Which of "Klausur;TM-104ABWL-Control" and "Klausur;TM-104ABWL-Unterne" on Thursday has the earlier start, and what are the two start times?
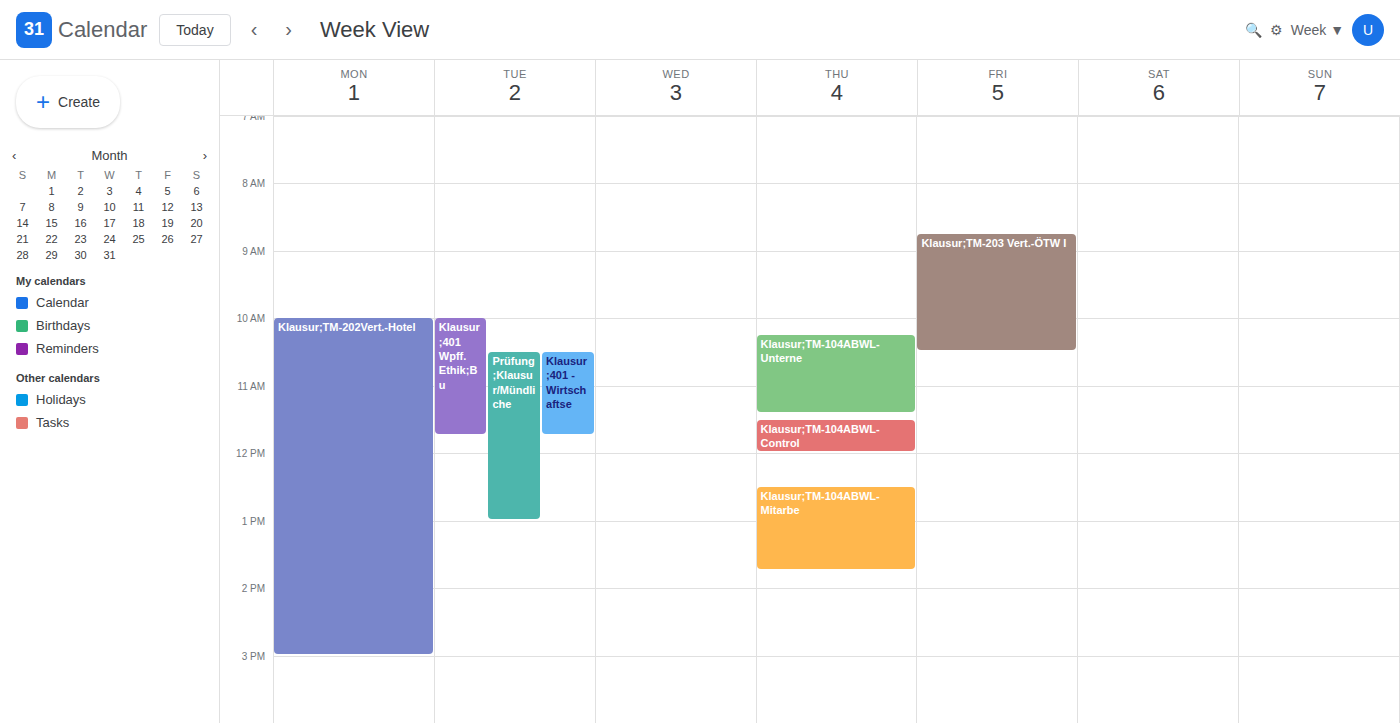
"Klausur;TM-104ABWL-Unterne" 10:15 AM; "Klausur;TM-104ABWL-Control" 11:30 AM.